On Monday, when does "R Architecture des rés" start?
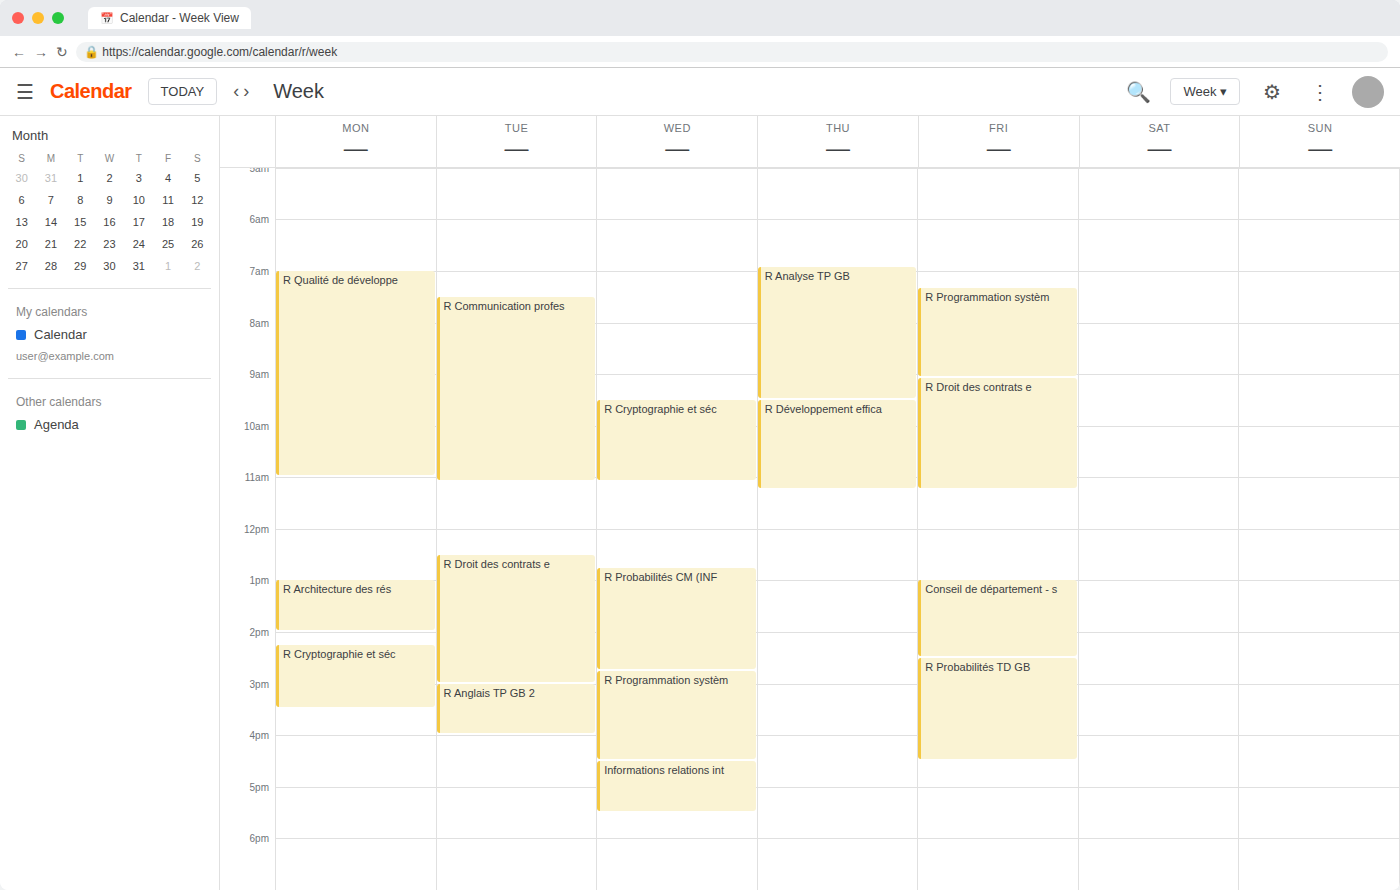
1:00 PM